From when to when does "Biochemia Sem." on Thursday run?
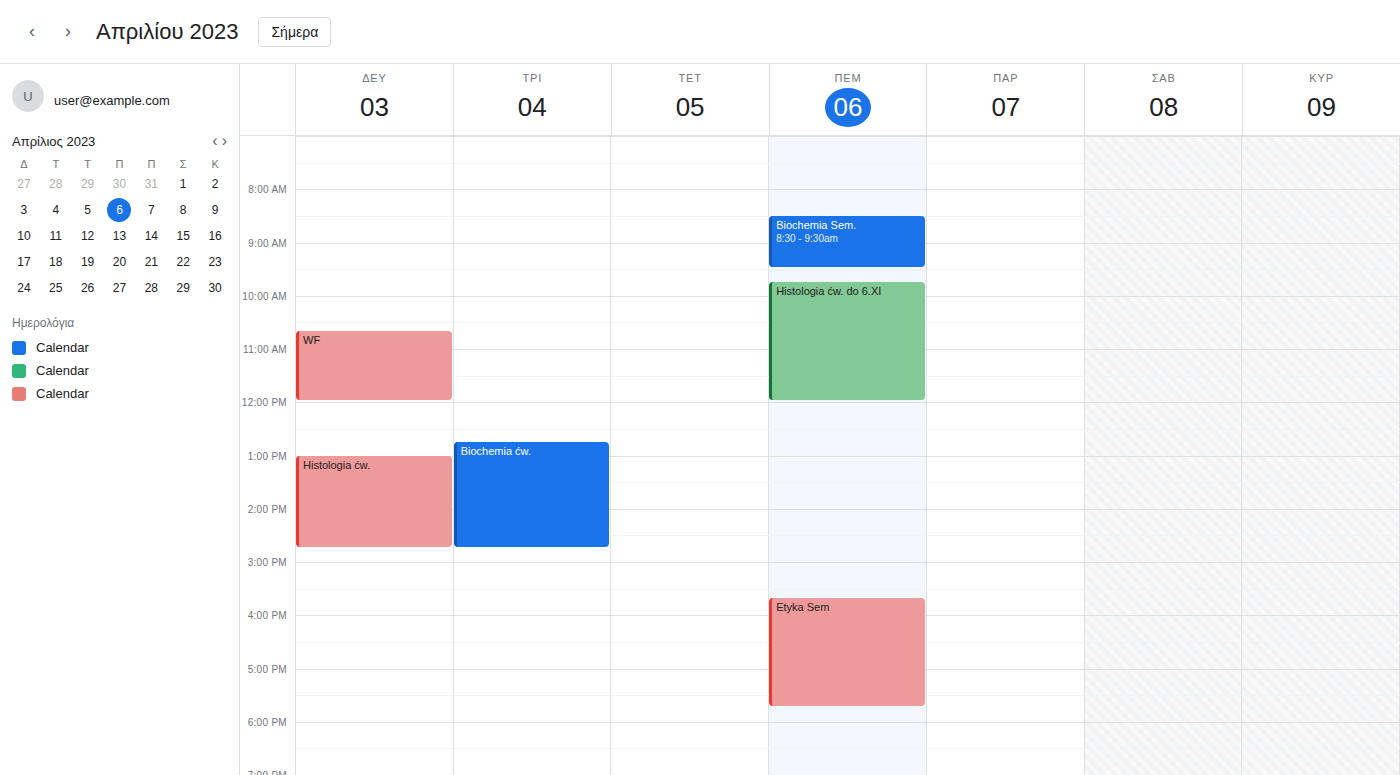
8:30 AM to 9:30 AM